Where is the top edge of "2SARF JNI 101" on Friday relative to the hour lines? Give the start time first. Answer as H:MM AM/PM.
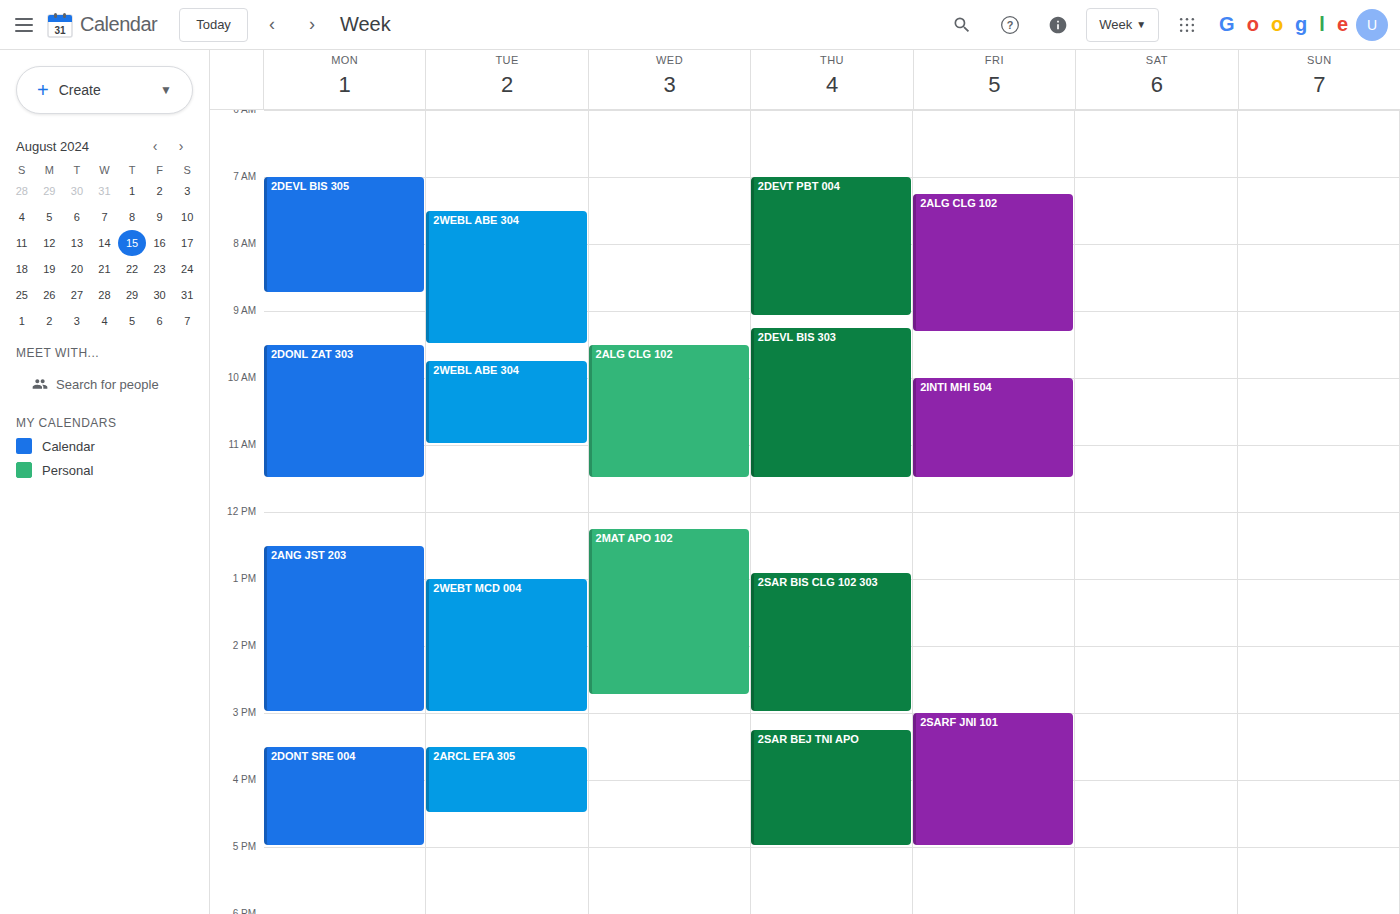
3:00 PM -- exactly on the 3 PM line.